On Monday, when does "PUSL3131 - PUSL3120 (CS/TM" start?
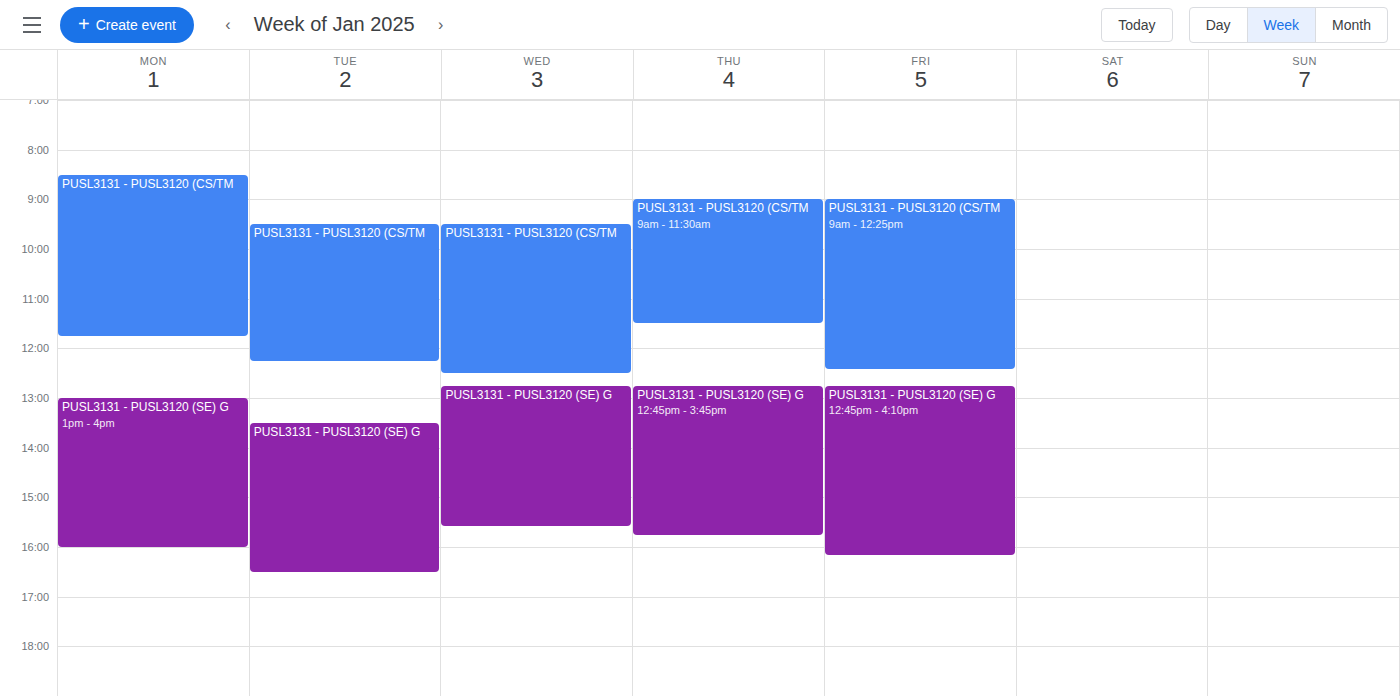
8:30 AM